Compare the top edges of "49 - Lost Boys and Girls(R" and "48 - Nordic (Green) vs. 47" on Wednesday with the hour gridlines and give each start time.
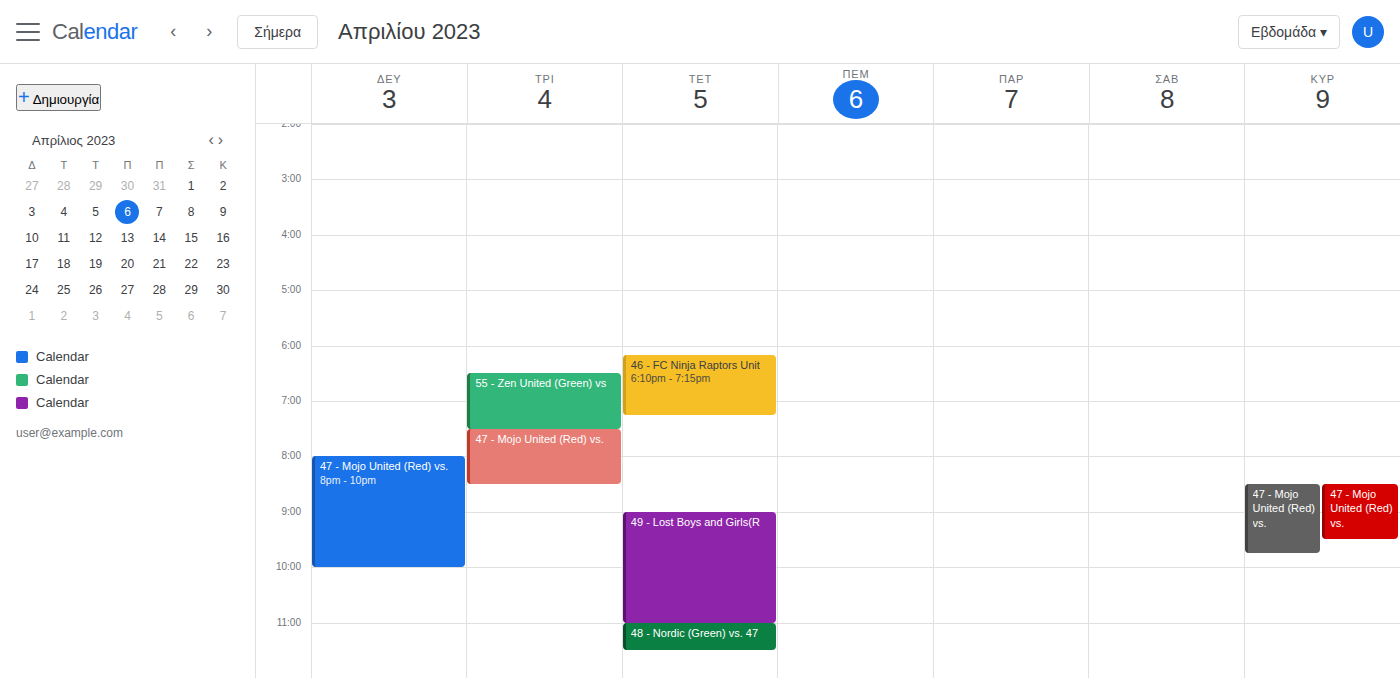
"49 - Lost Boys and Girls(R": 9:00 PM, exactly on the 9 PM line. "48 - Nordic (Green) vs. 47": 11:00 PM, exactly on the 11 PM line.